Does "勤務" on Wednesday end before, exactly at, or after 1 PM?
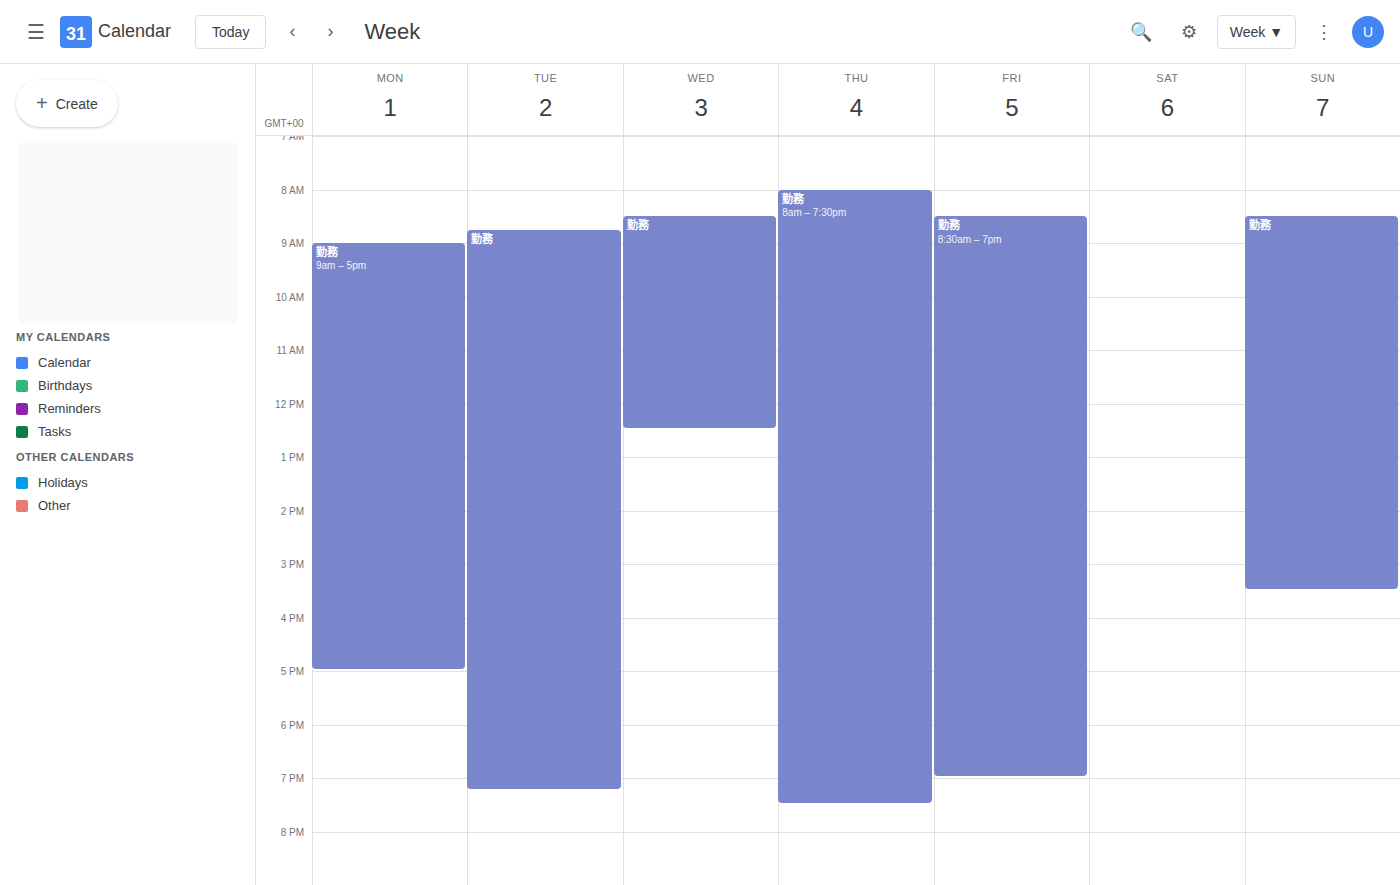
12:30 PM -- before 1 PM, 30 minutes above the 1 PM line.